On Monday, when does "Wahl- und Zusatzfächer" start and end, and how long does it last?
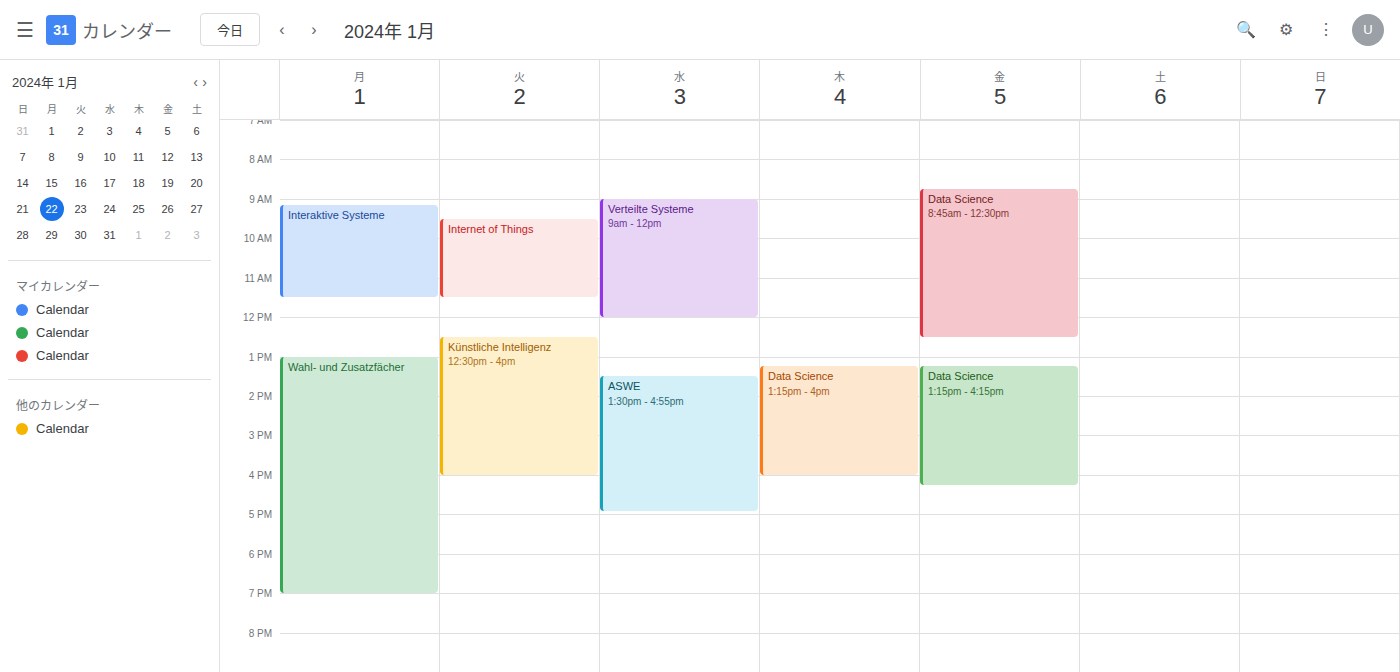
1:00 PM to 7:00 PM, 6 hours